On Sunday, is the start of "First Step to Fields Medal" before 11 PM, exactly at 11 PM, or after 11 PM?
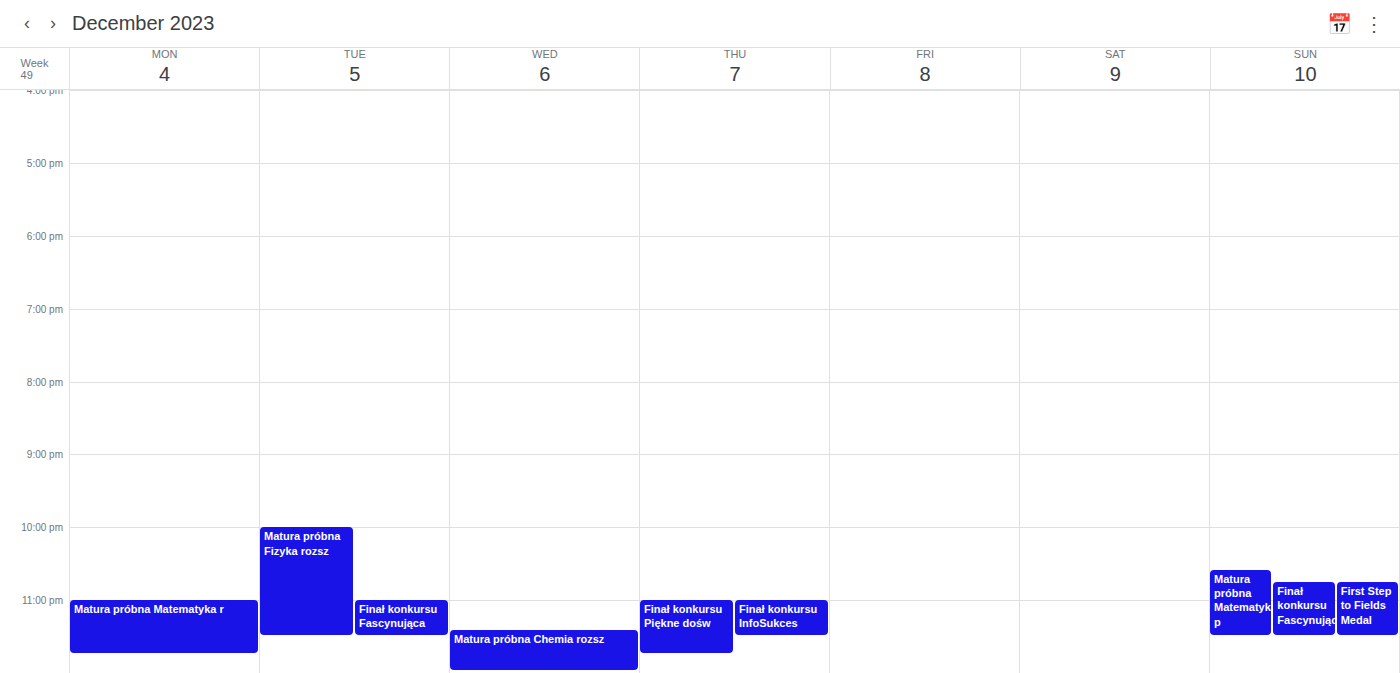
10:45 PM -- before 11 PM, 15 minutes above the 11 PM line.